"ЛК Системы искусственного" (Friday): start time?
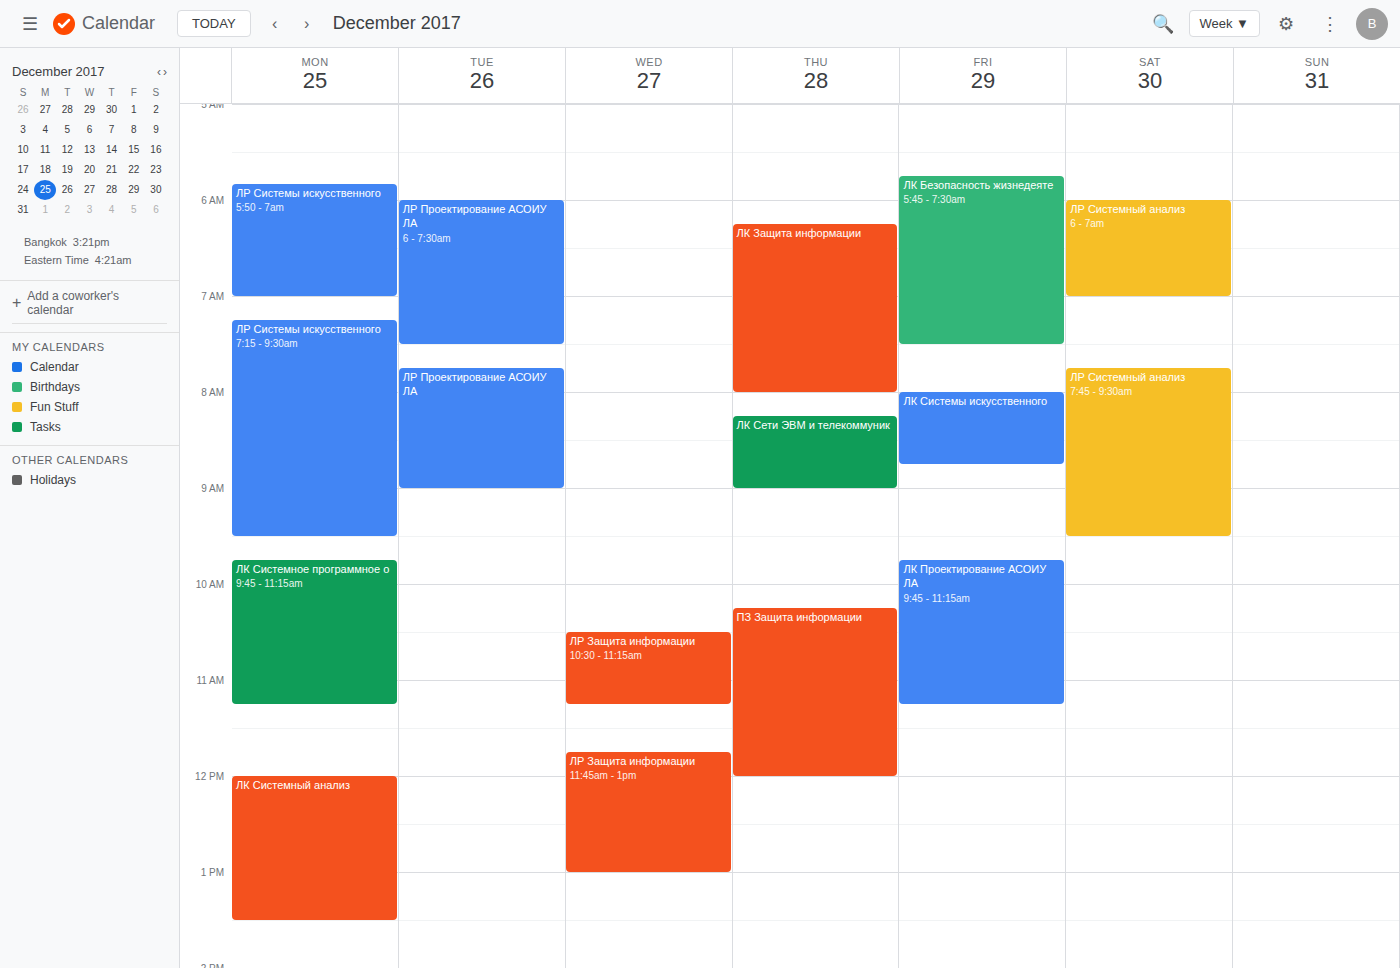
8:00 AM